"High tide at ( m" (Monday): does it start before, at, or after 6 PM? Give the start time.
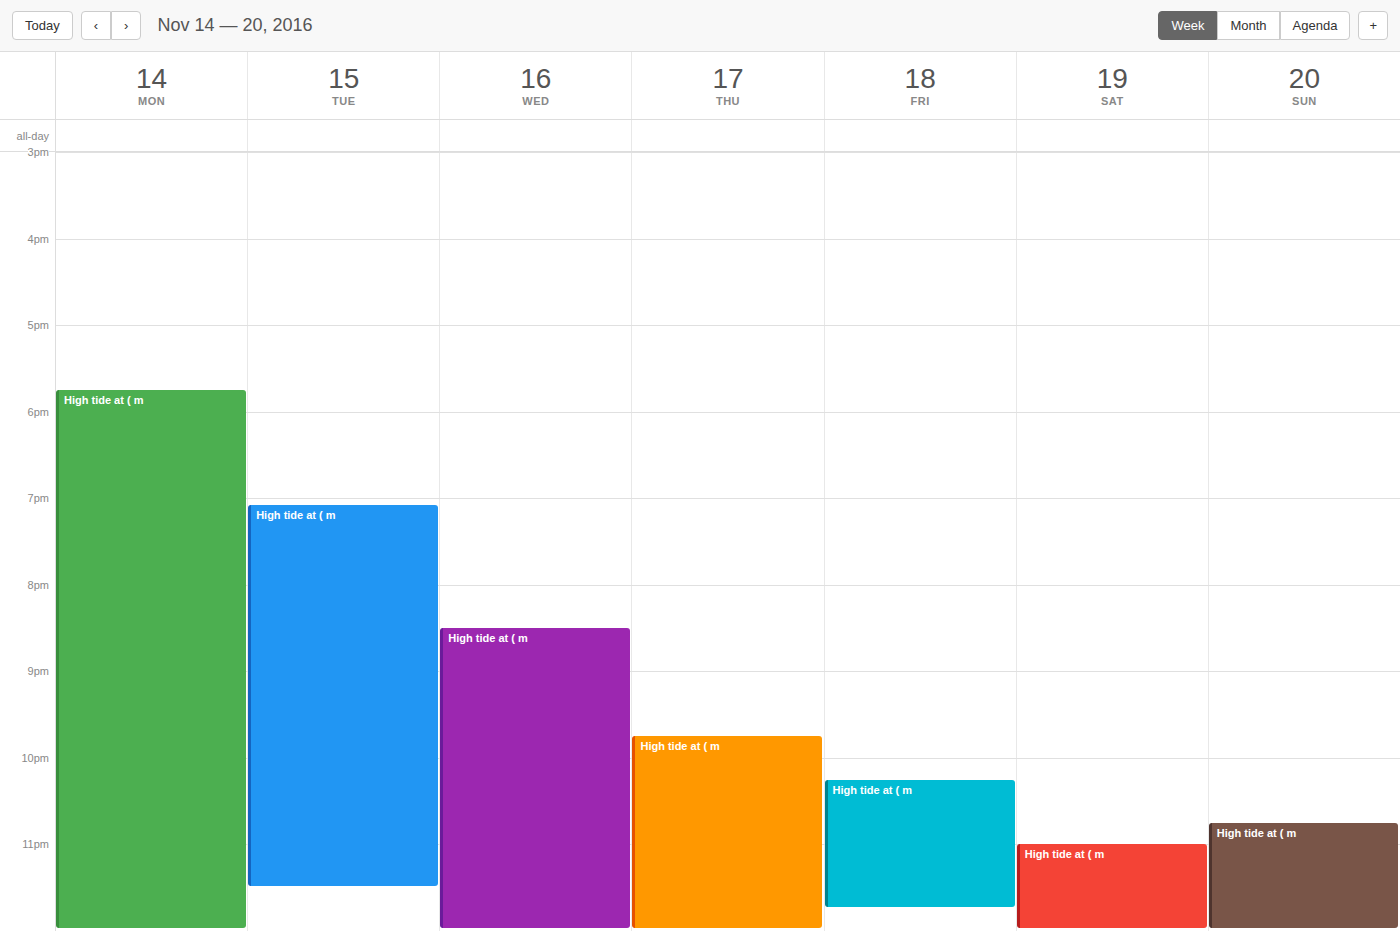
5:45 PM -- before 6 PM, 15 minutes above the 6 PM line.